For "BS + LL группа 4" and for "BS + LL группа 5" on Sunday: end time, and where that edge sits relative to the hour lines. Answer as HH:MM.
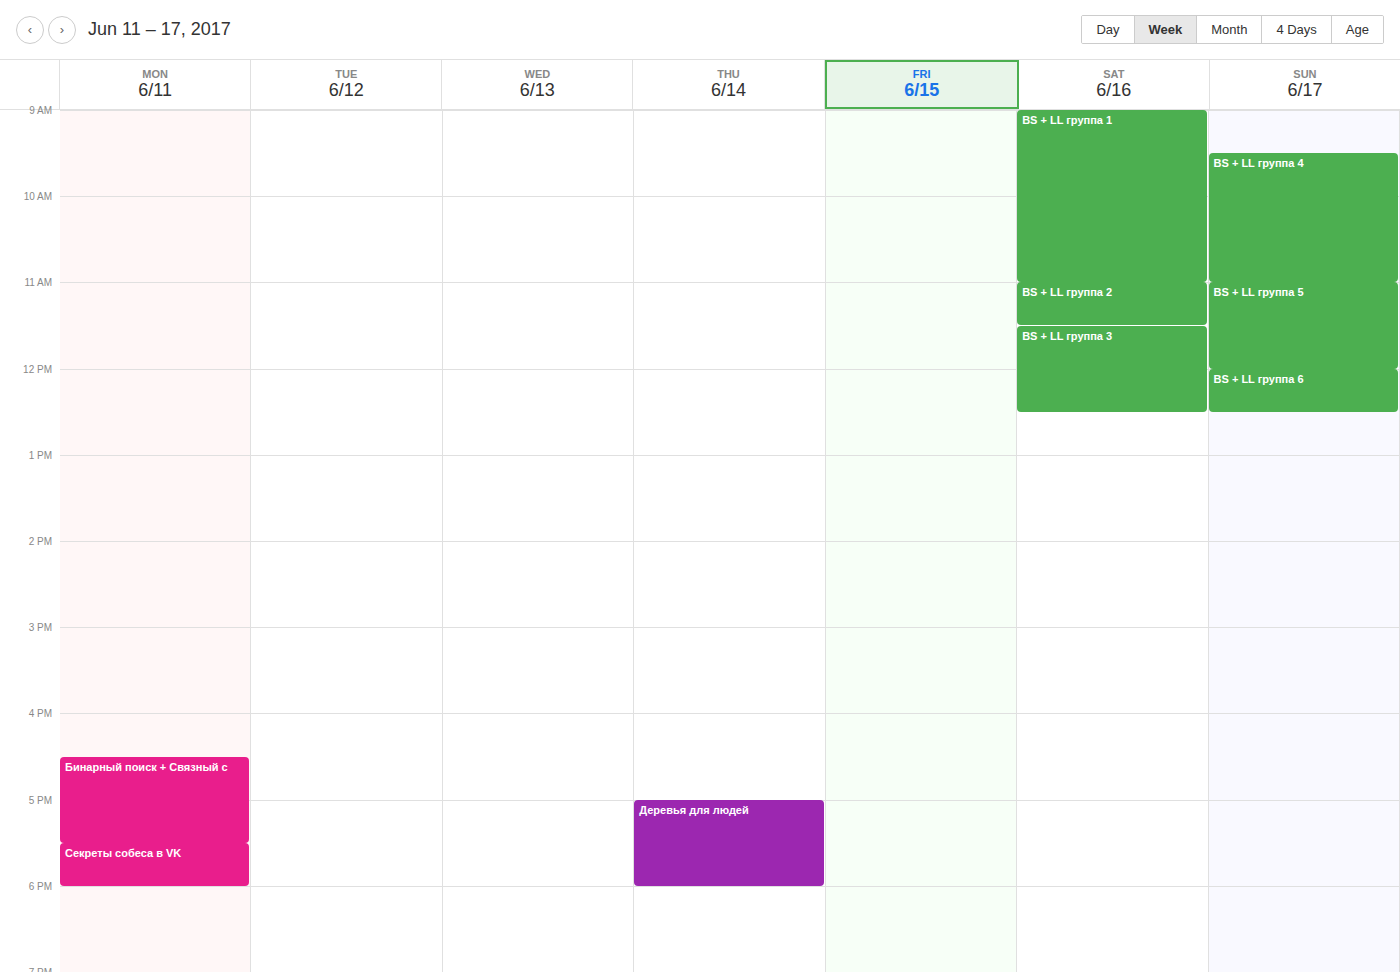
"BS + LL группа 4": 11:00, exactly on the 11:00 line. "BS + LL группа 5": 12:00, exactly on the 12:00 line.